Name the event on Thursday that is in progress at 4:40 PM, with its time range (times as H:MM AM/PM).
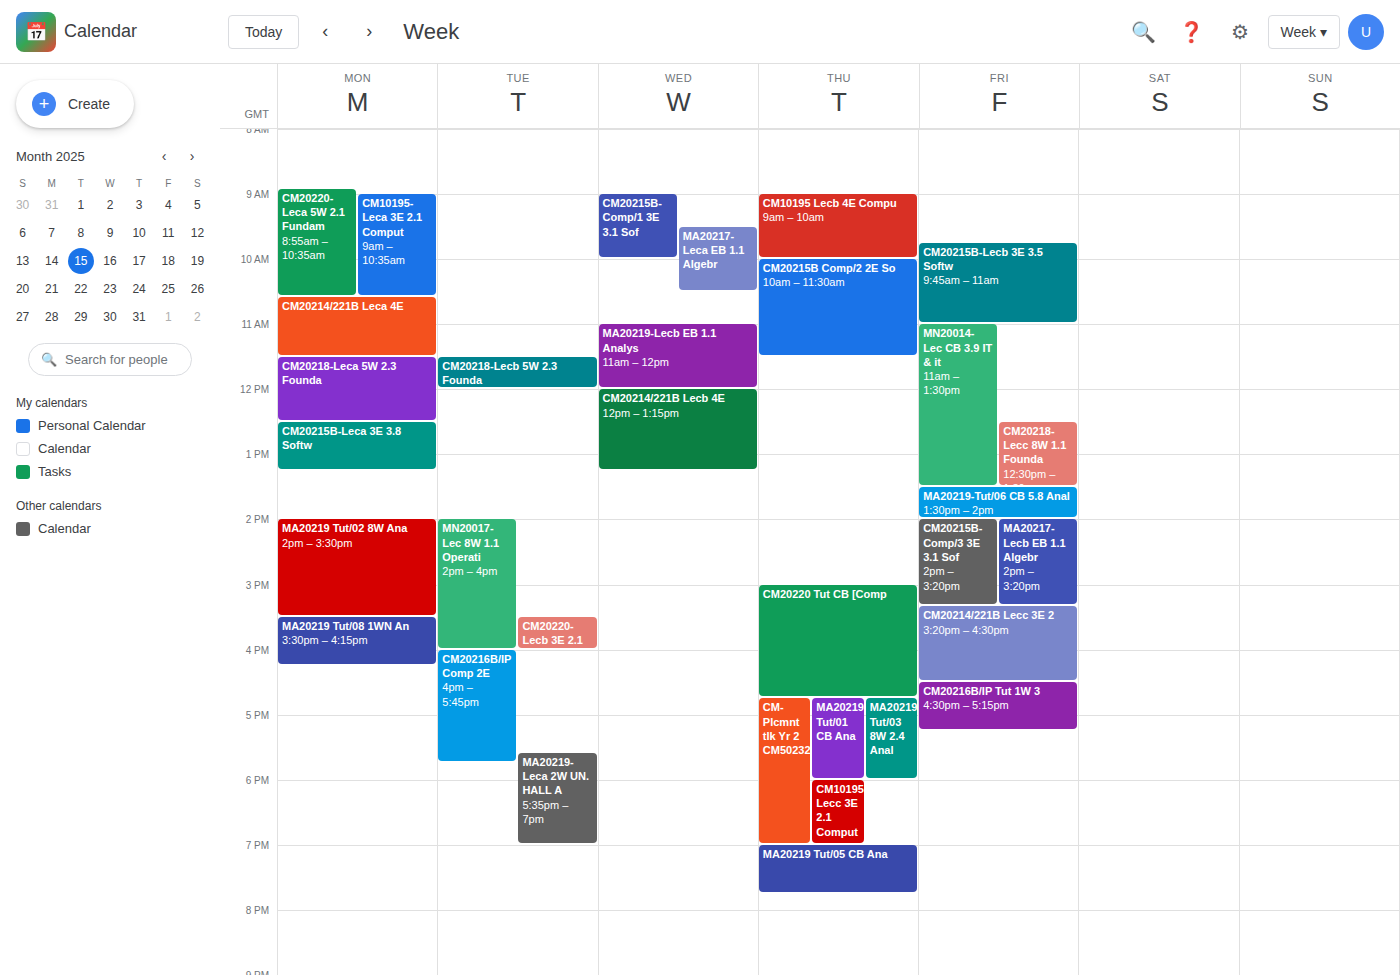
"CM20220 Tut CB [Comp", 3:00 PM to 4:45 PM